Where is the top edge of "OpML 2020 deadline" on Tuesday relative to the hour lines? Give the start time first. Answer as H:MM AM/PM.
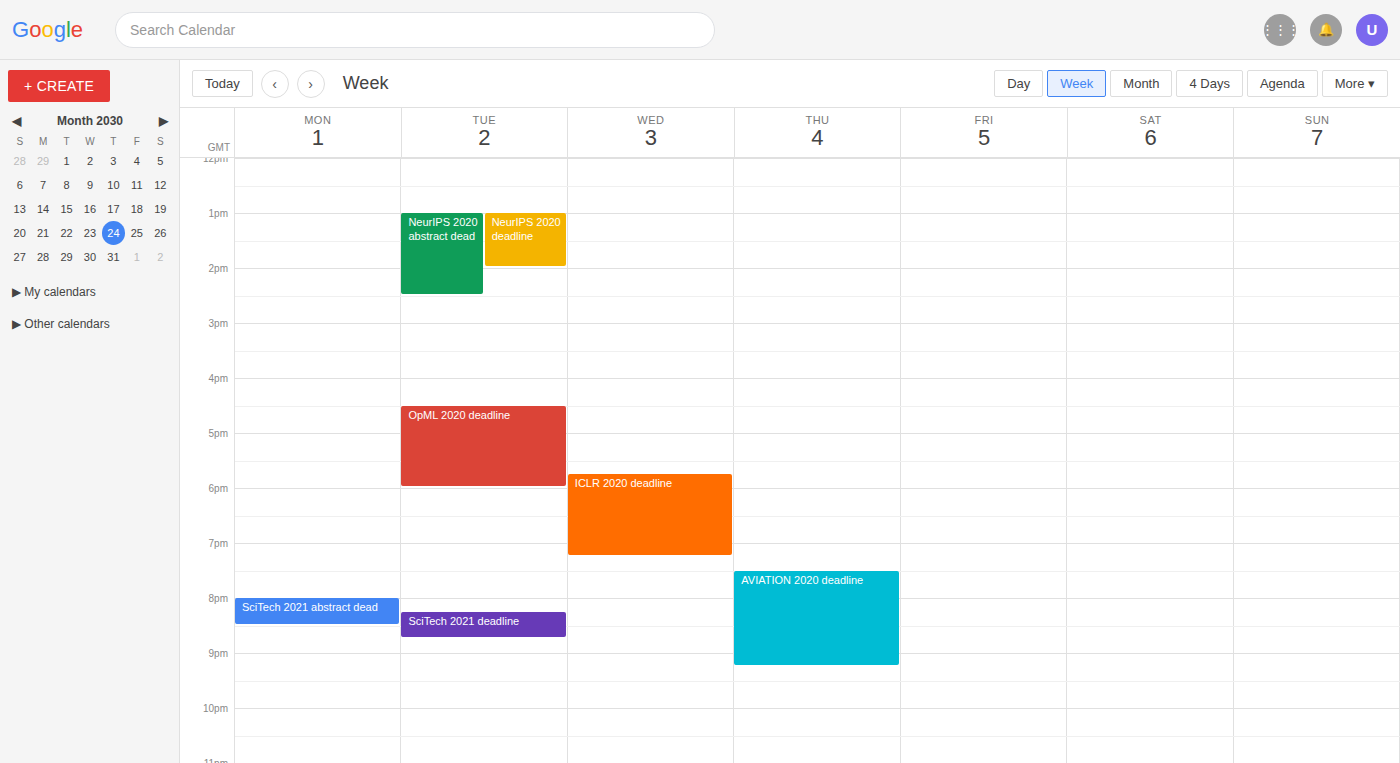
4:30 PM -- halfway between the 4 PM and 5 PM lines.